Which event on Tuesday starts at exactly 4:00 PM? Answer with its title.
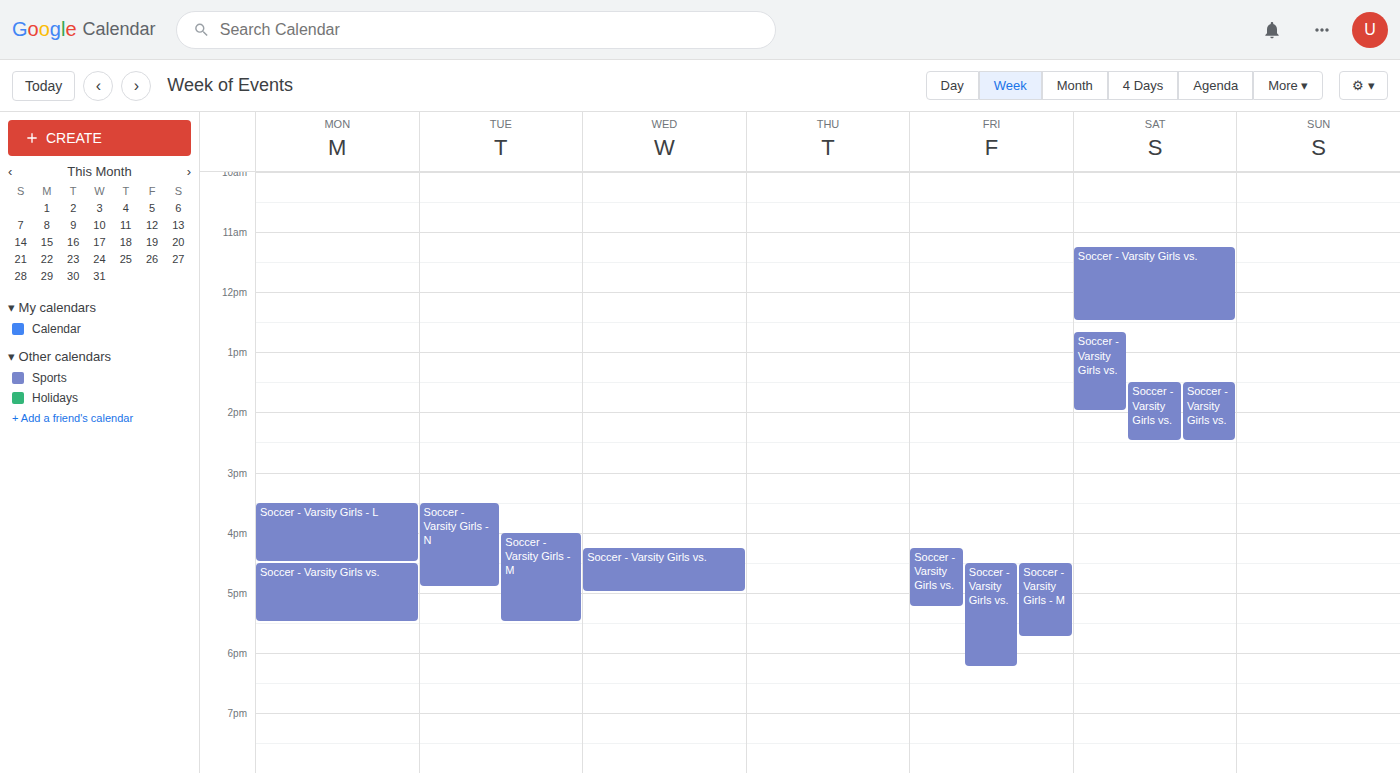
"Soccer - Varsity Girls - M"